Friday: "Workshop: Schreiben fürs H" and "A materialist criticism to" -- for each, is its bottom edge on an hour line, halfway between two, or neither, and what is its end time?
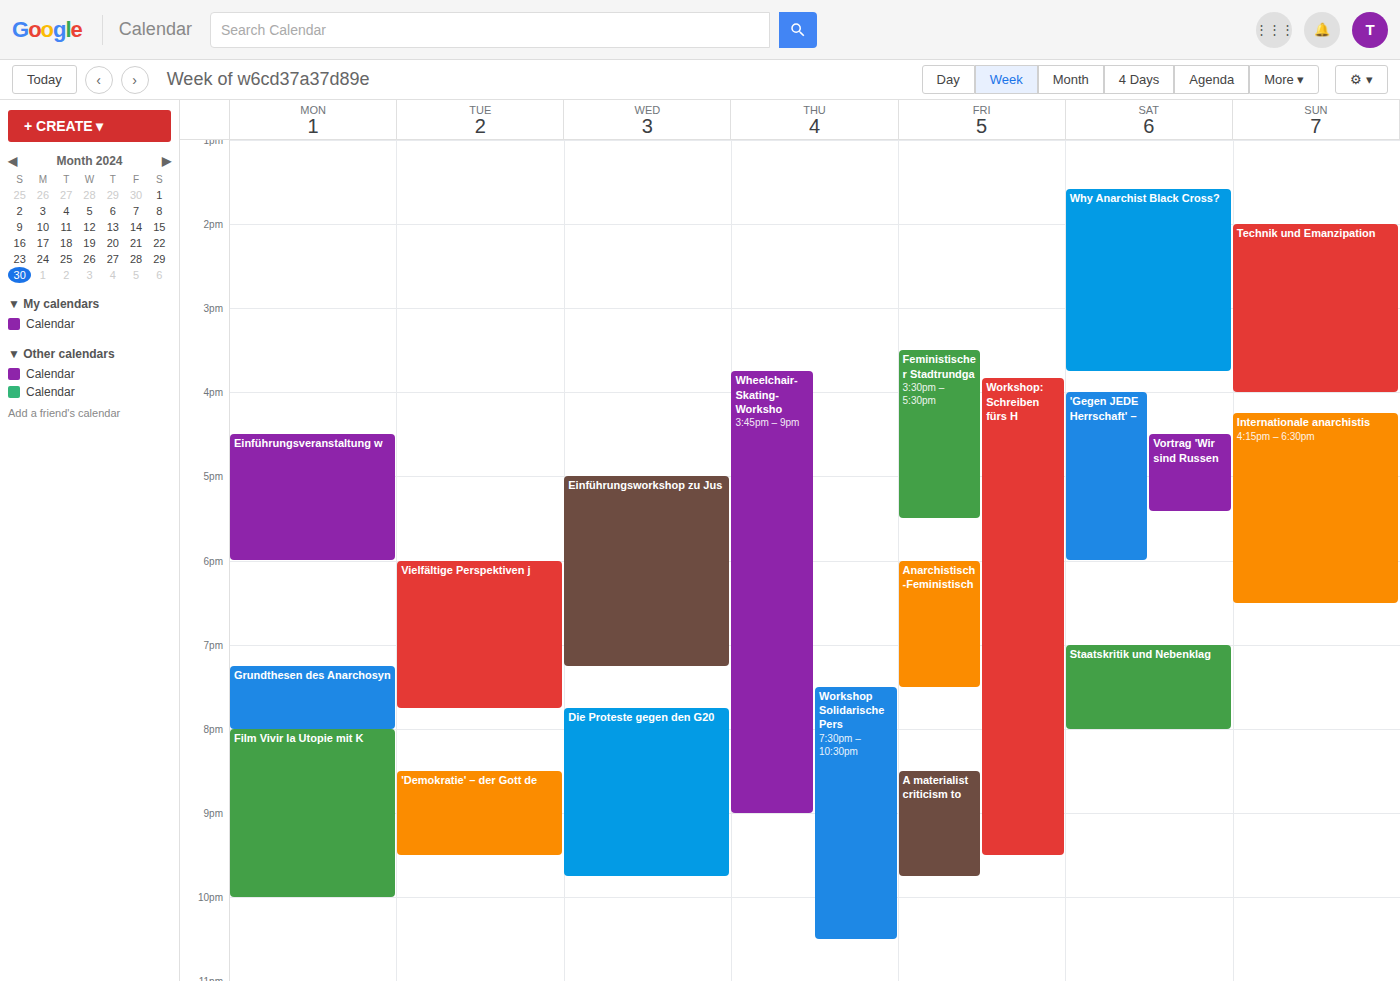
"Workshop: Schreiben fürs H": 9:30 PM, halfway between the 9 PM and 10 PM lines. "A materialist criticism to": 9:45 PM, neither: three quarters of the way from the 9 PM line to the 10 PM line.